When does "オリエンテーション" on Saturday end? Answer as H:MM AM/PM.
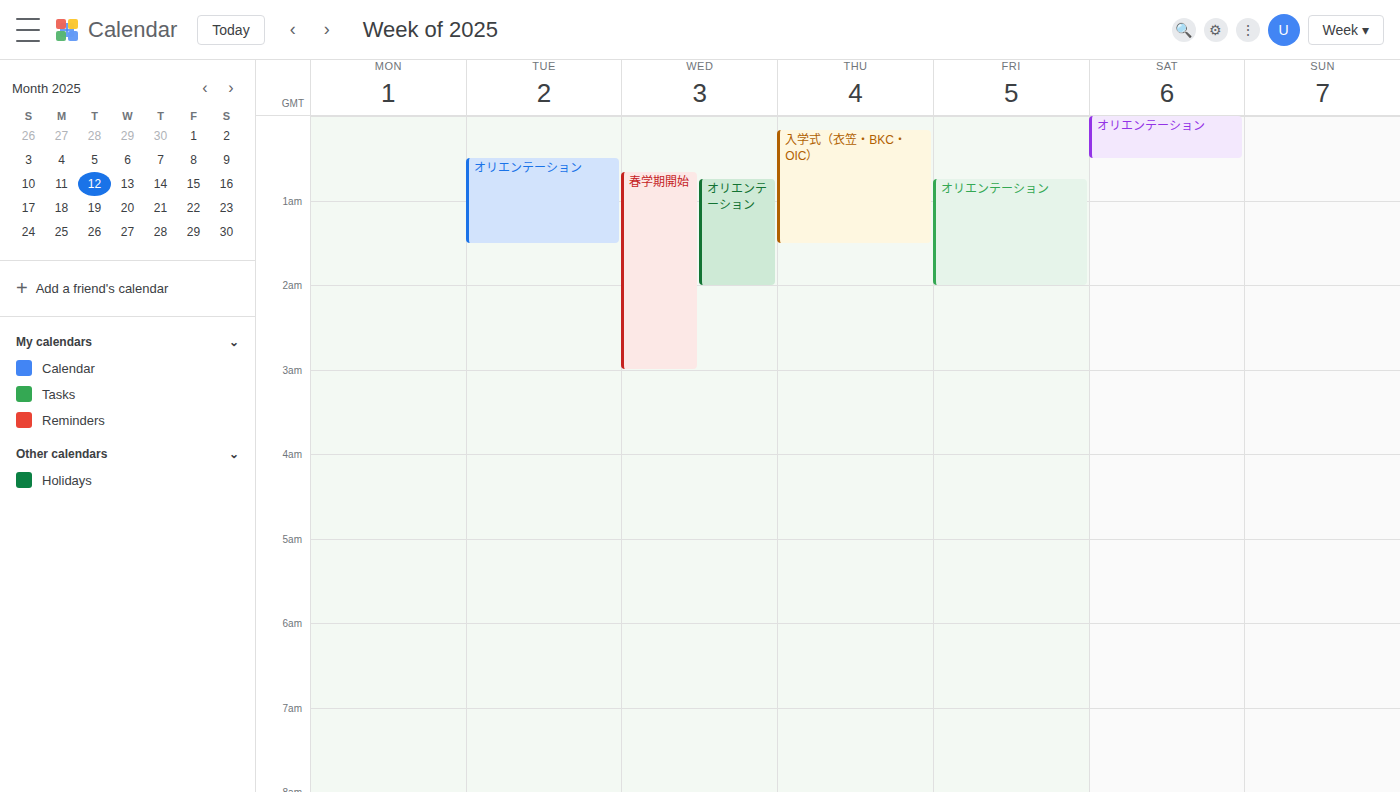
12:30 AM